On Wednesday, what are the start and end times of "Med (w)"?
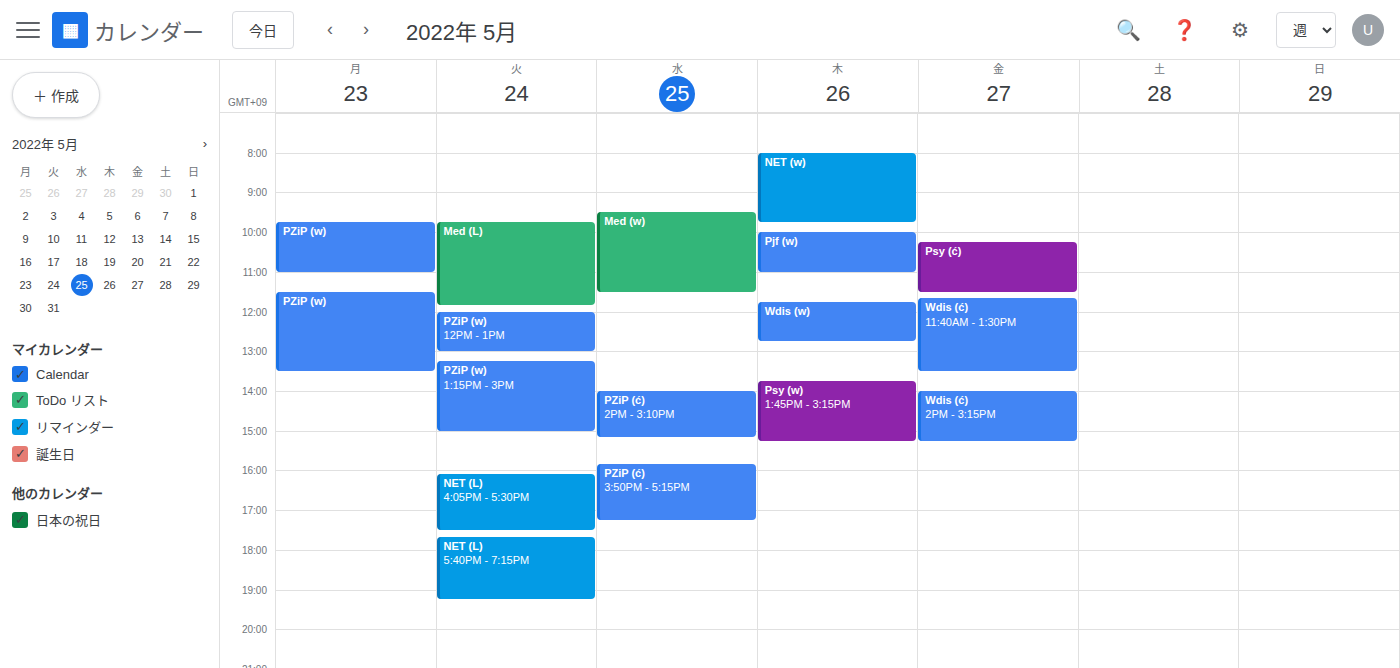
09:30 to 11:30